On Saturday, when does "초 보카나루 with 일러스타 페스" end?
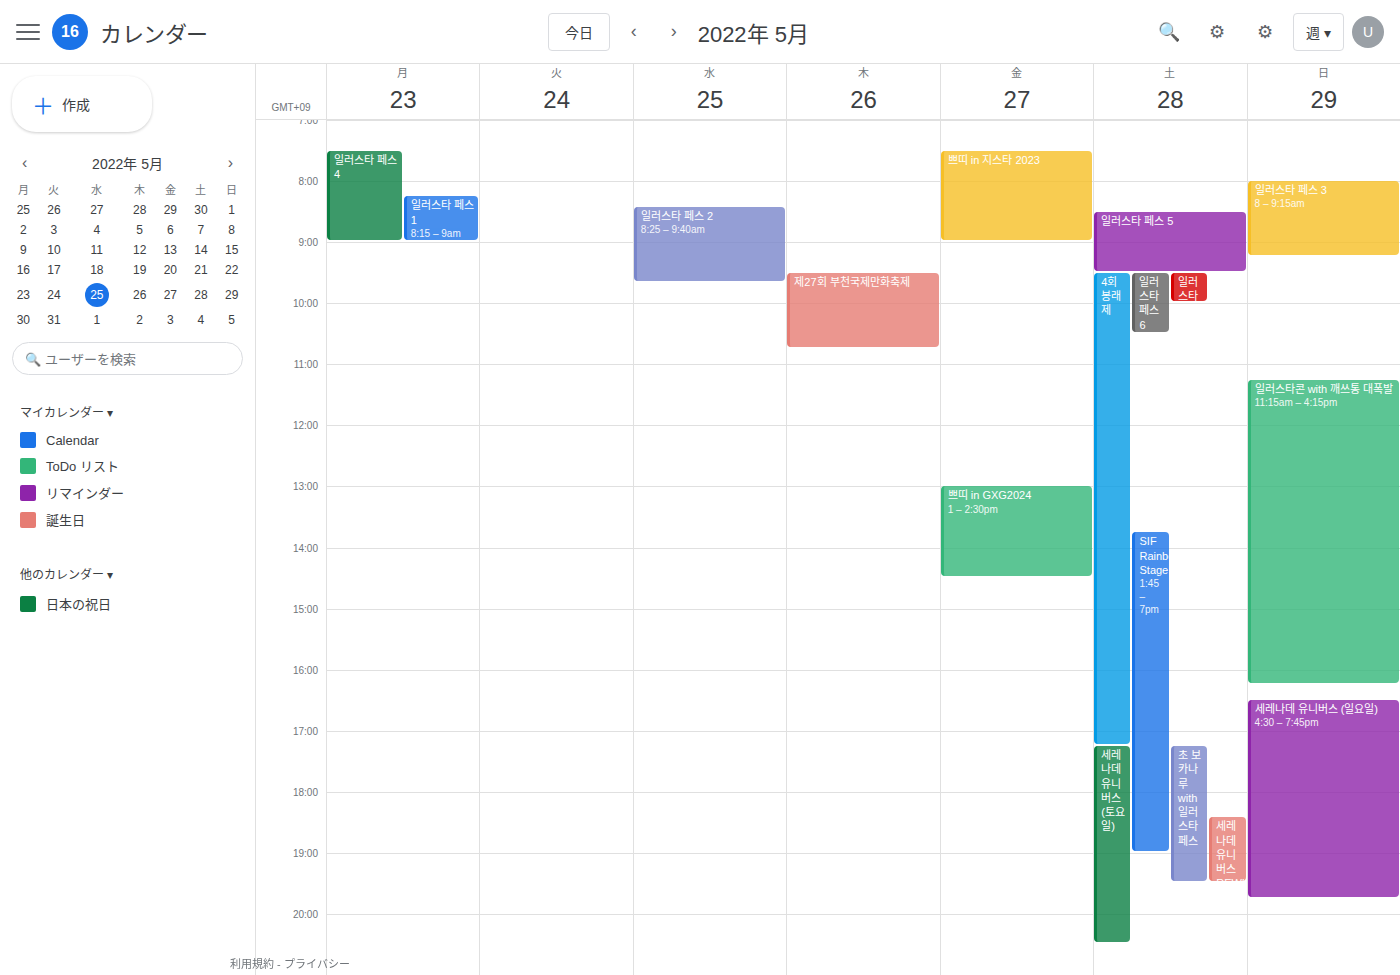
7:30 PM